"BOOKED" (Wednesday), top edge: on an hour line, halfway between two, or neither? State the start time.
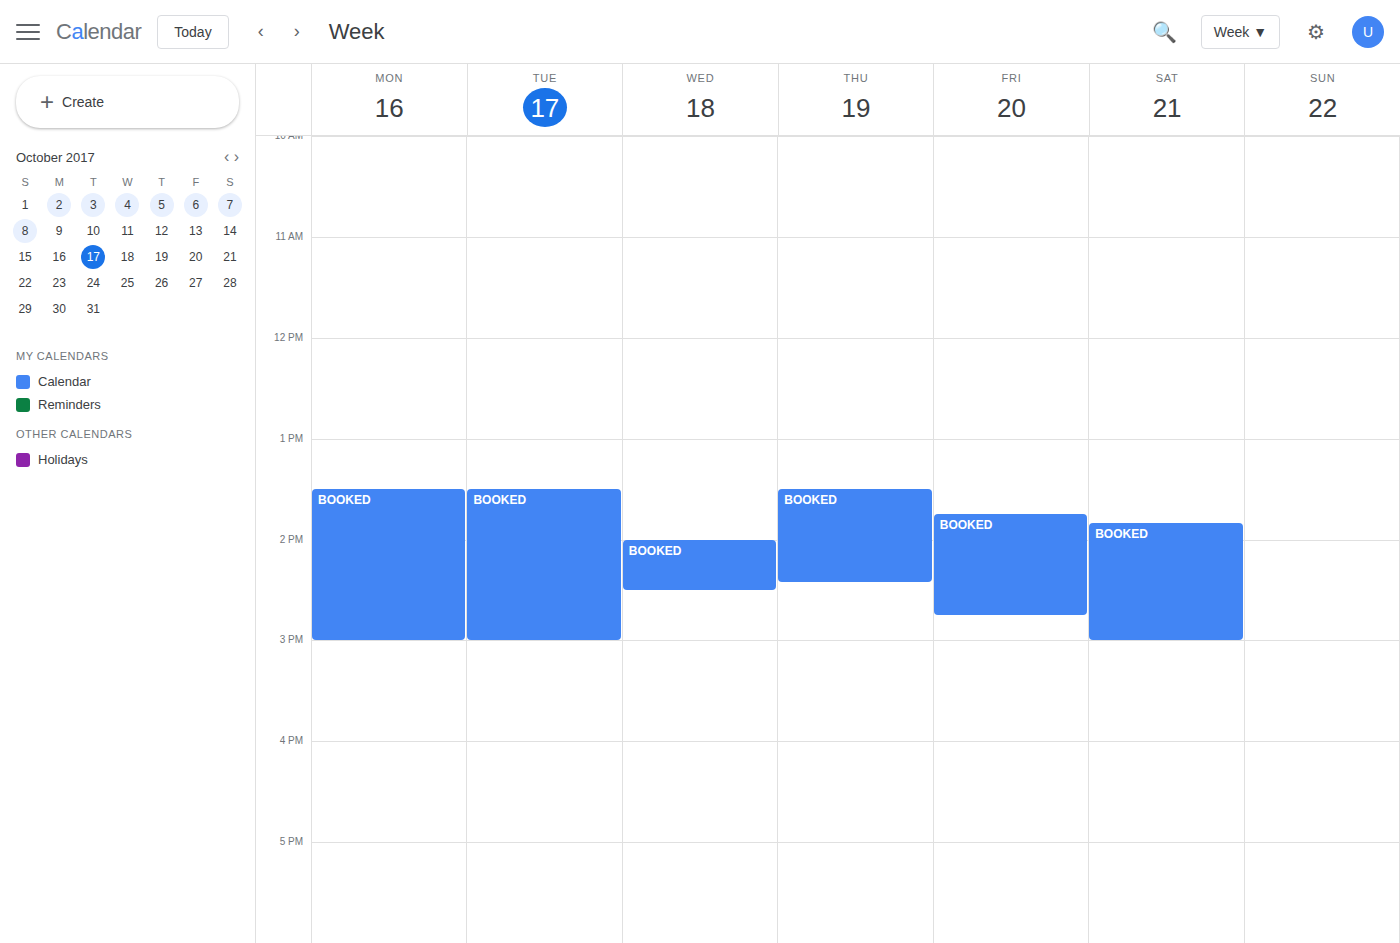
2:00 PM -- exactly on the 2 PM line.